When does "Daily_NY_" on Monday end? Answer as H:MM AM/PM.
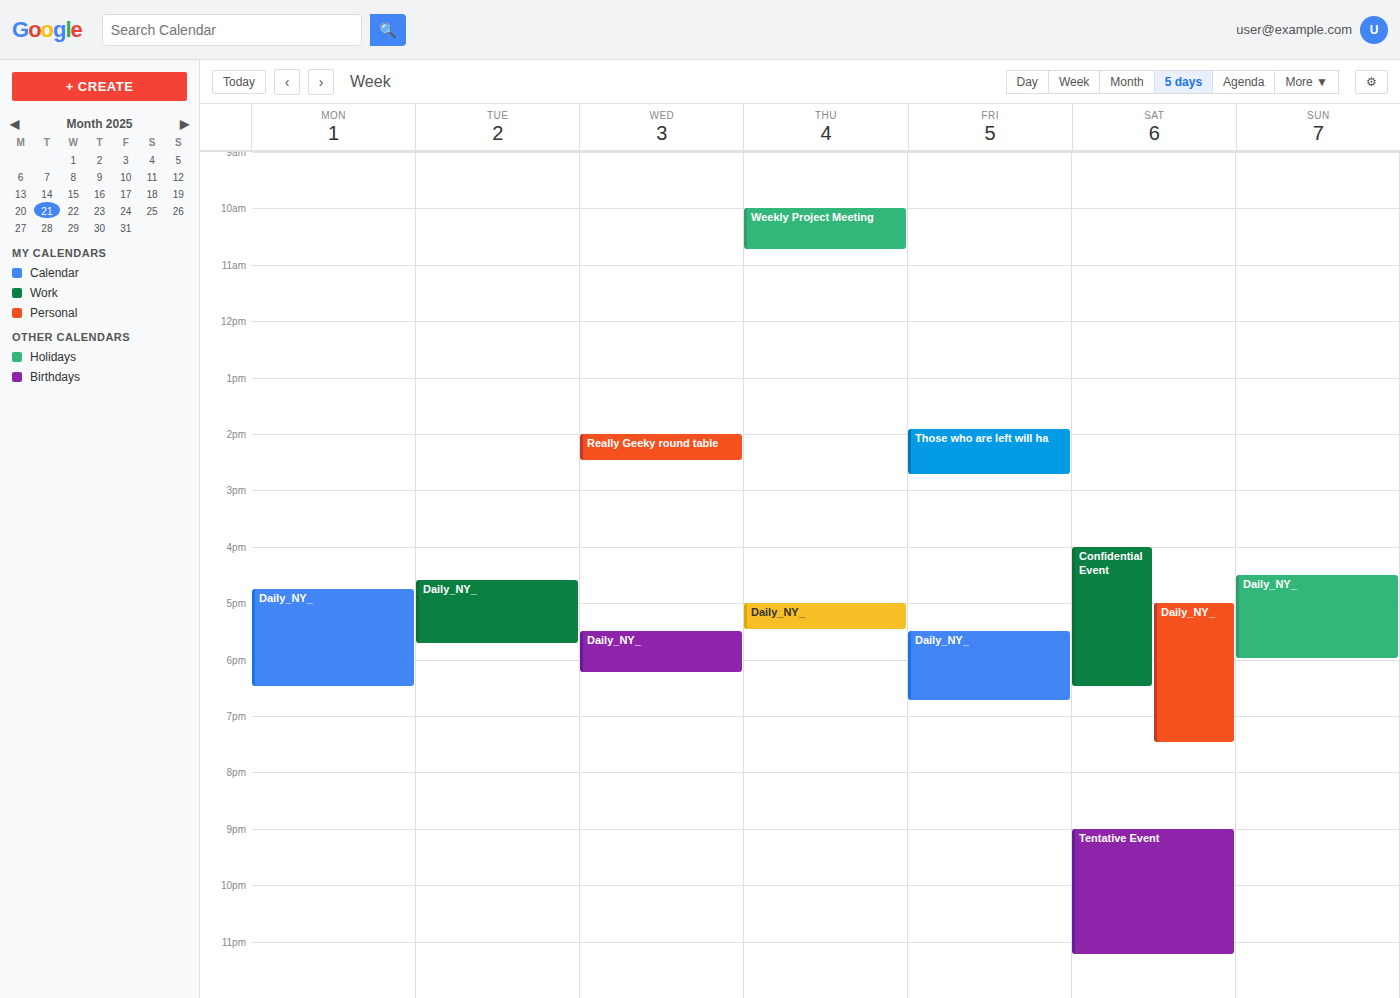
6:30 PM